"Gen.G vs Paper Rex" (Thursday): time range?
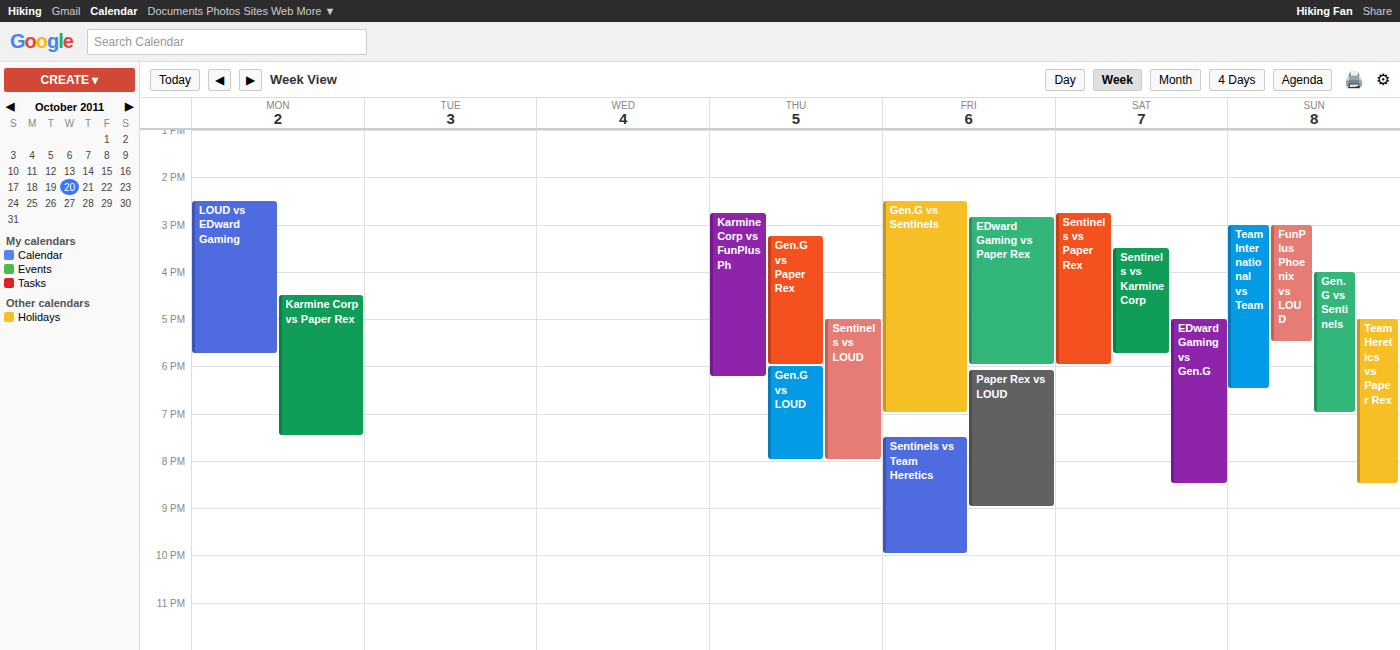
3:15 PM to 6:00 PM